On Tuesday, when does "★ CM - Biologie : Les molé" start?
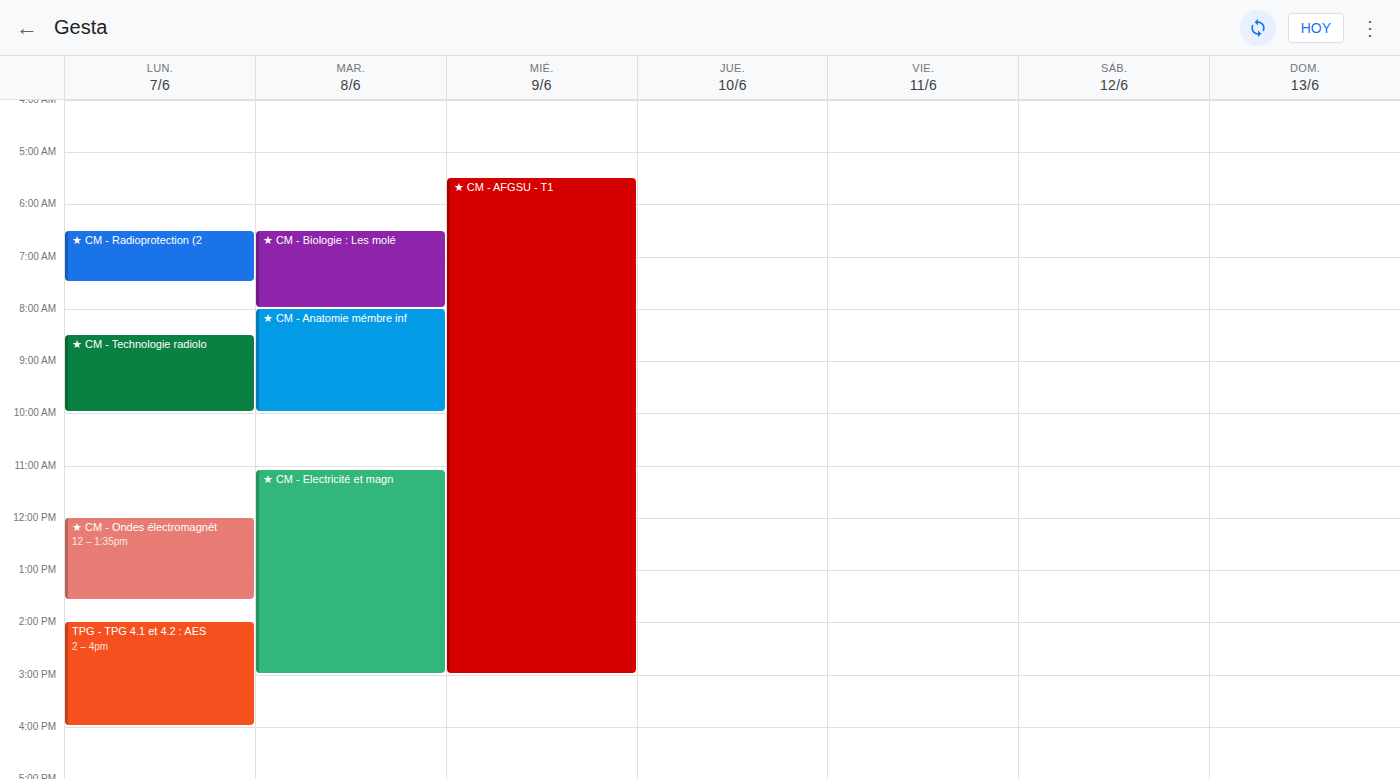
6:30 AM